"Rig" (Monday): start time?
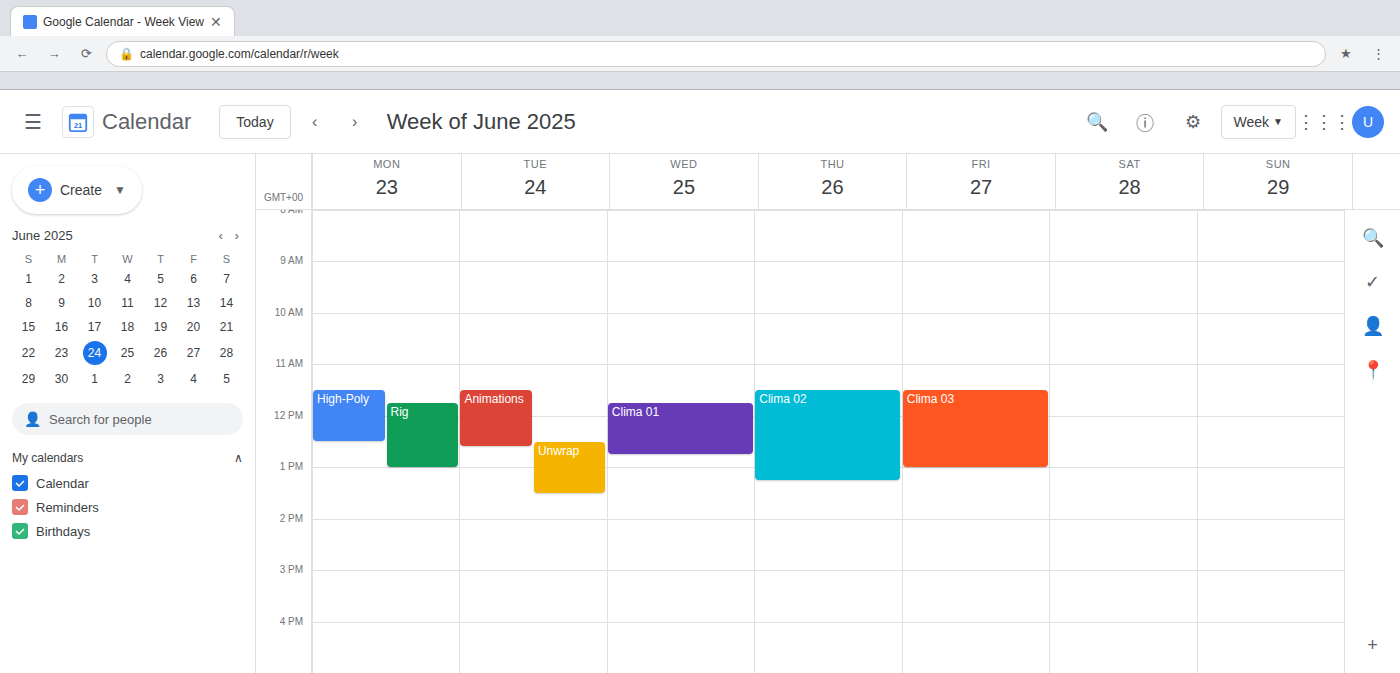
11:45